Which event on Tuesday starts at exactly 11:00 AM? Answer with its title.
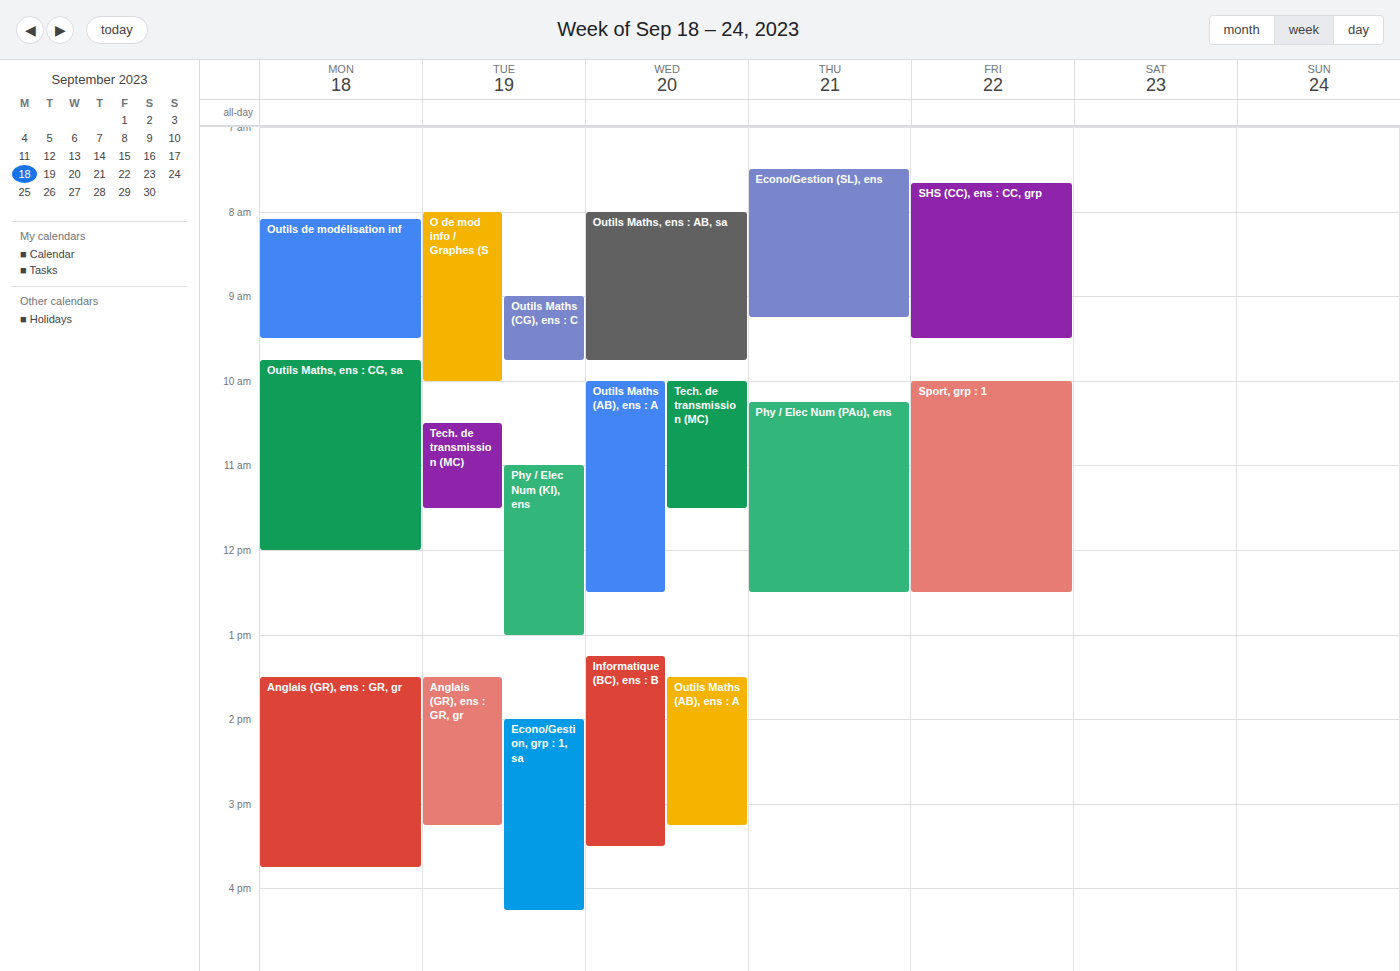
"Phy / Elec Num (KI), ens"